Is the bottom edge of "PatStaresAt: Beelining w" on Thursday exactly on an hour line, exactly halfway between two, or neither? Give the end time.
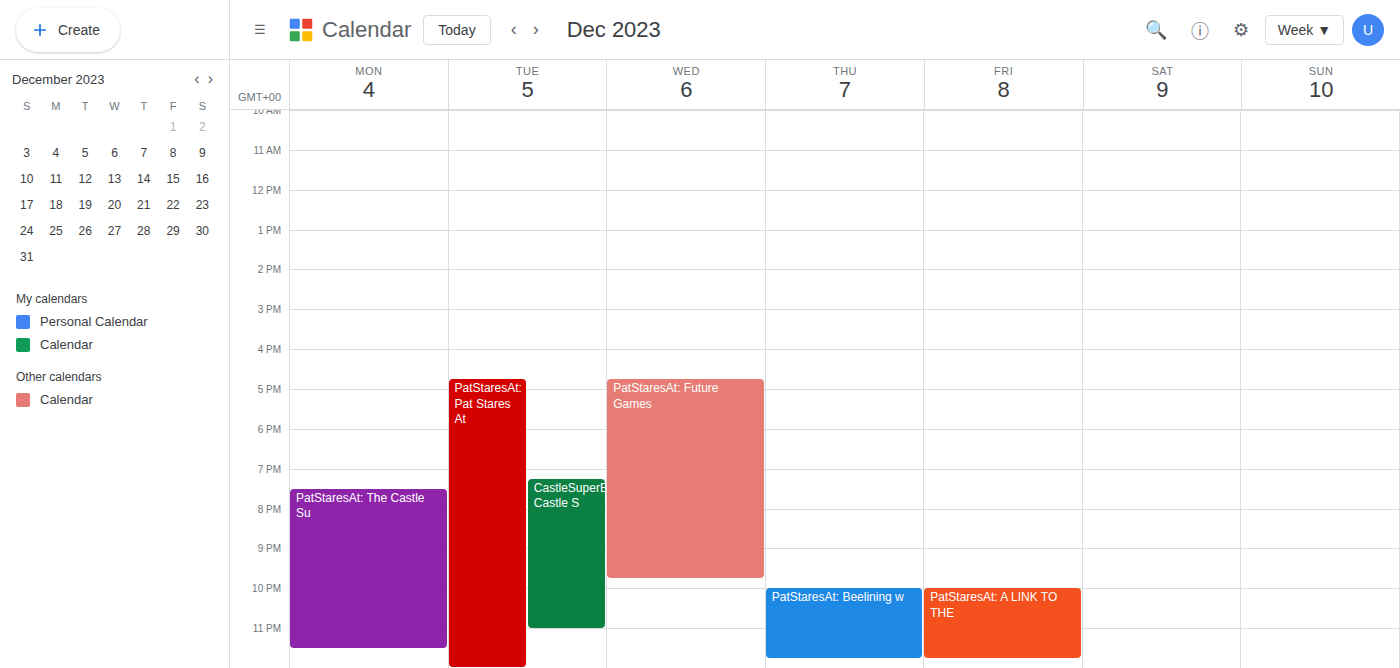
11:45 PM -- neither: three quarters of the way from the 11 PM line to the 12 AM line.